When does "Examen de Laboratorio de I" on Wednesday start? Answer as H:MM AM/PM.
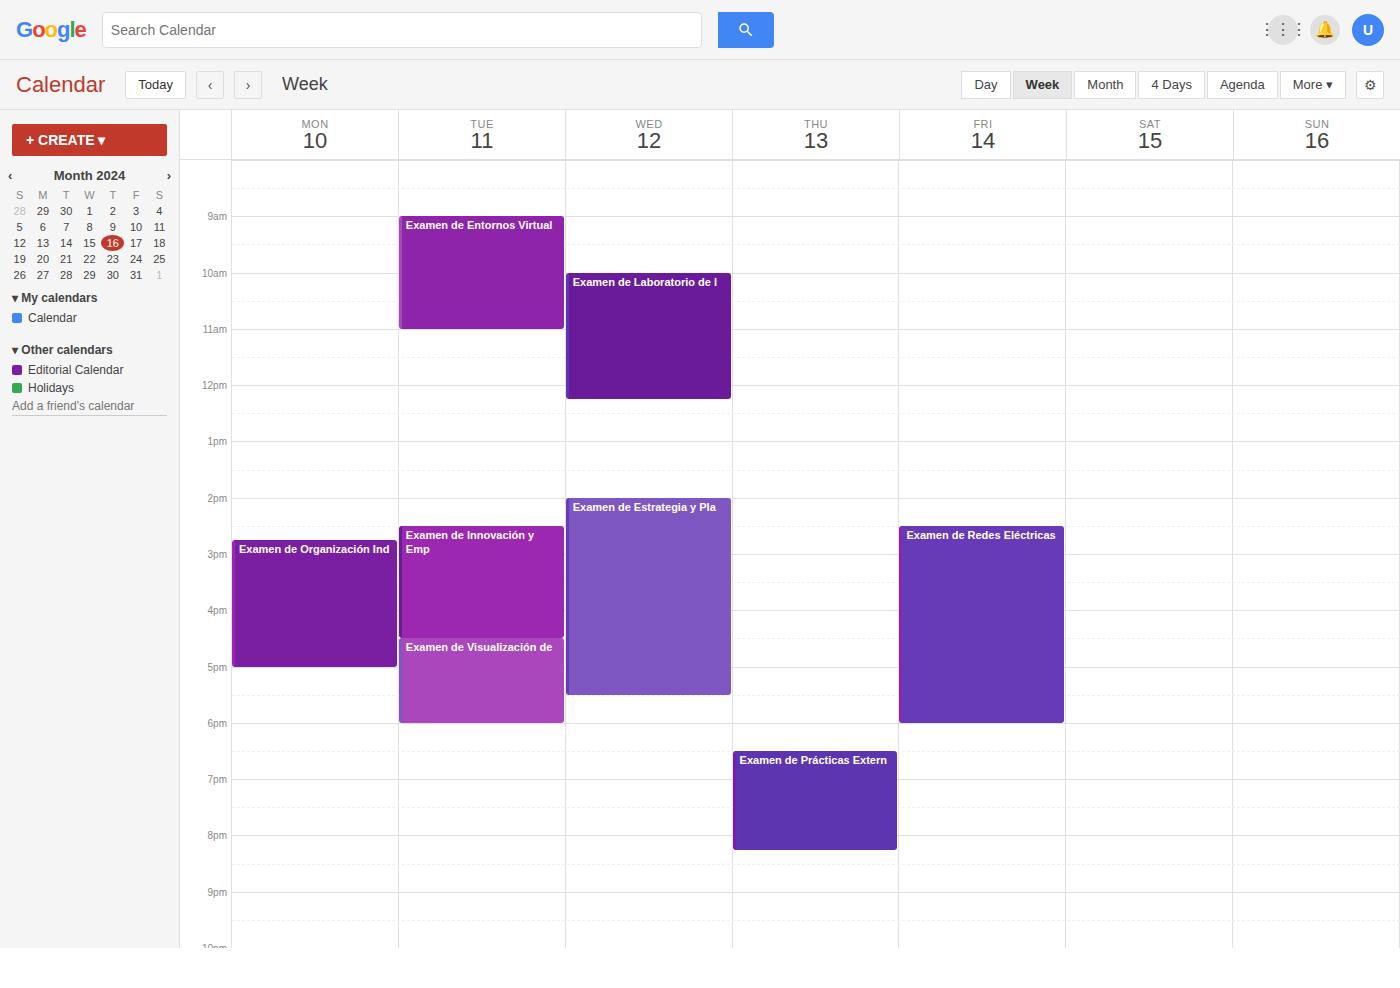
10:00 AM